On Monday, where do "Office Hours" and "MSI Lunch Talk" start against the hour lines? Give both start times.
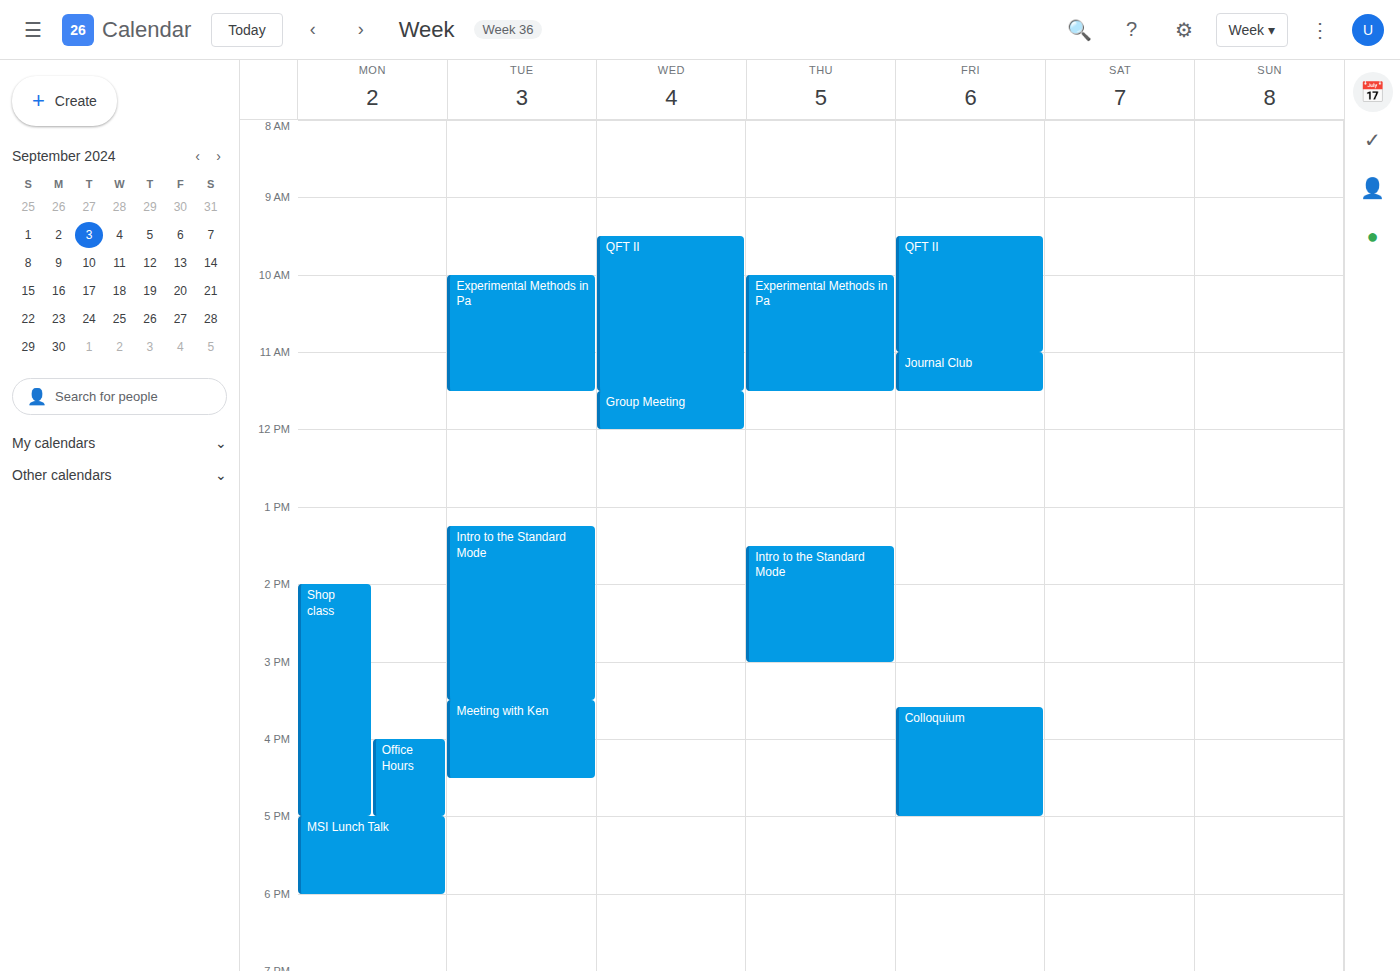
"Office Hours": 16:00, exactly on the 16:00 line. "MSI Lunch Talk": 17:00, exactly on the 17:00 line.